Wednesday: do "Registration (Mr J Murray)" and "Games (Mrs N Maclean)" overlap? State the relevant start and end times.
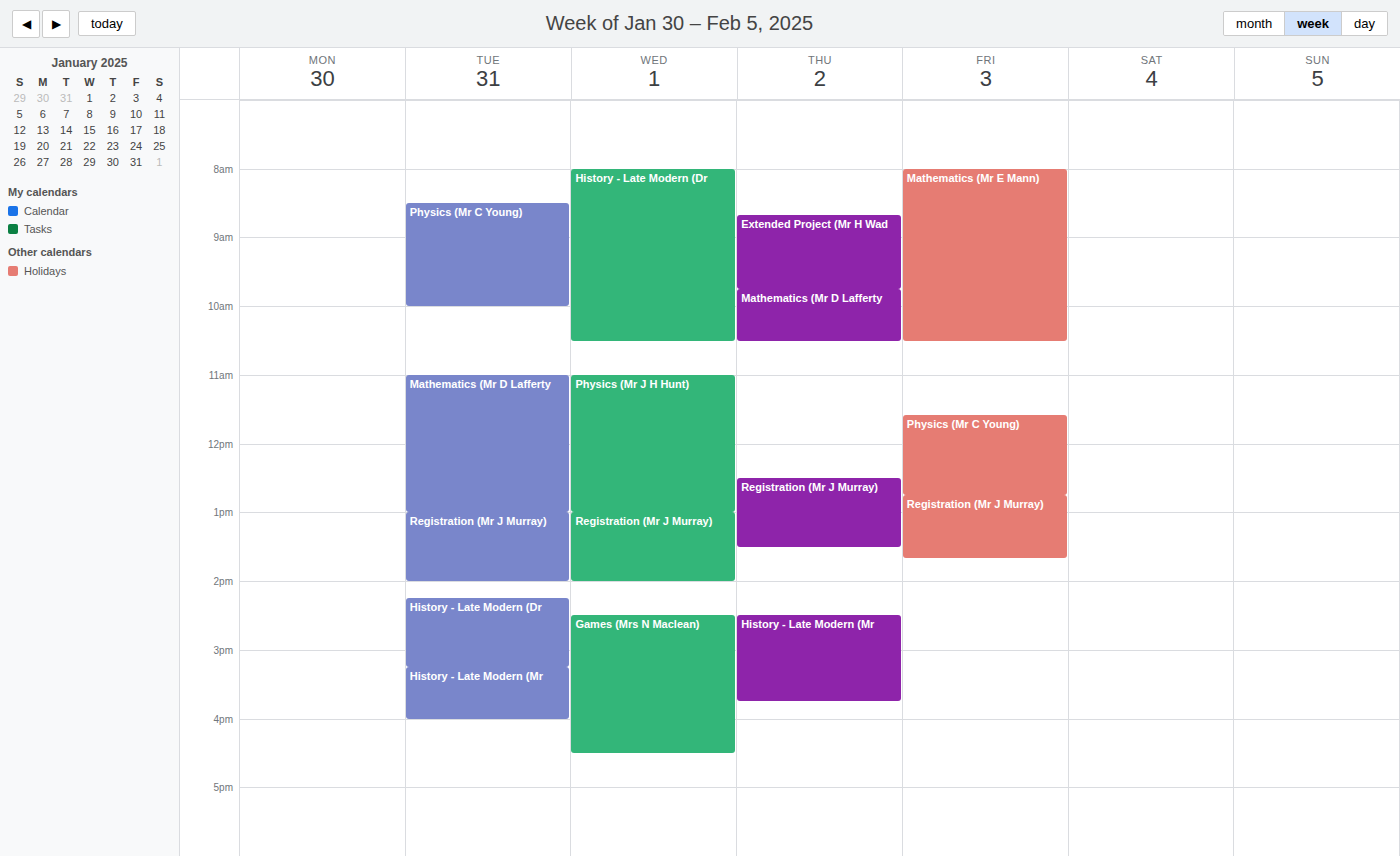
"Registration (Mr J Murray)" ends at 2:00 PM and "Games (Mrs N Maclean)" starts at 2:30 PM -- no overlap.